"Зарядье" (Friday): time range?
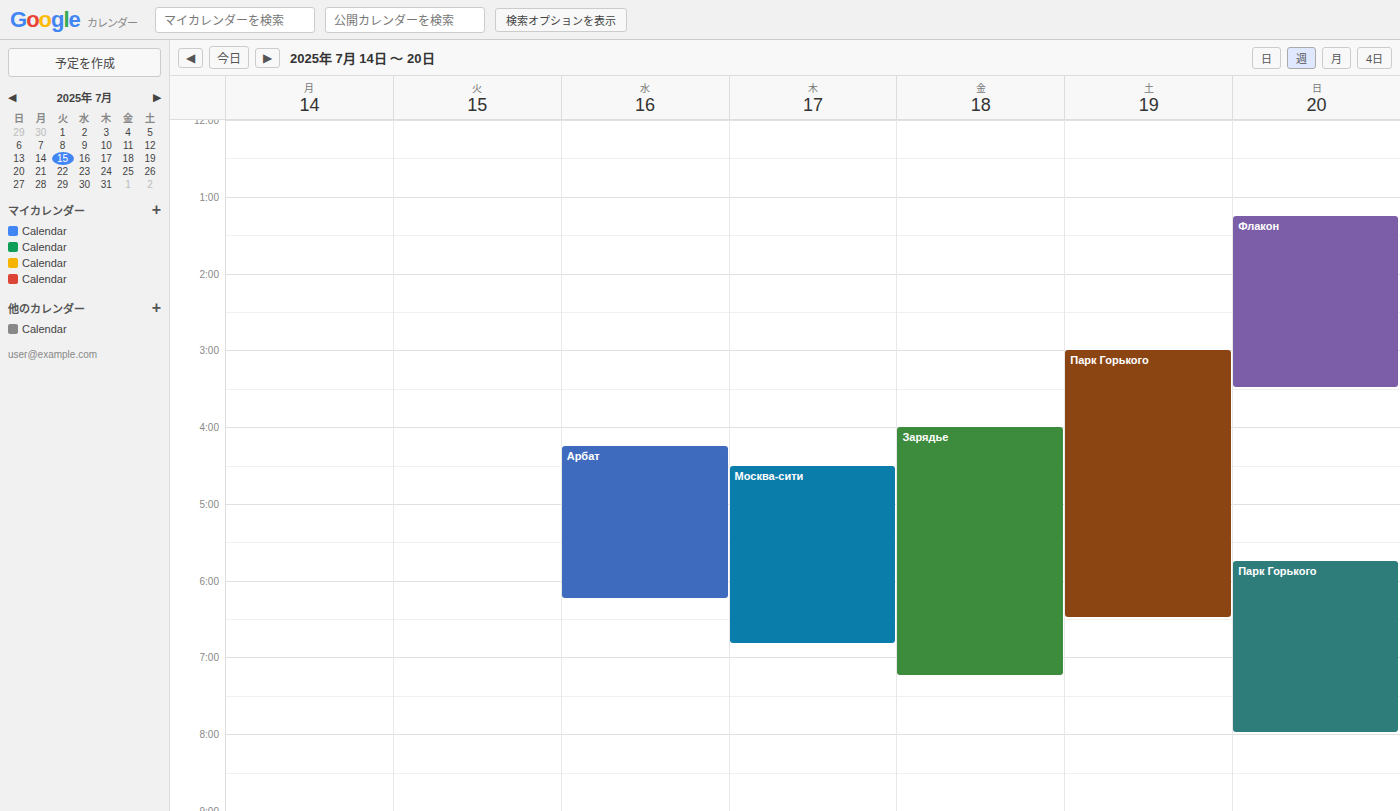
4:00 PM to 7:15 PM